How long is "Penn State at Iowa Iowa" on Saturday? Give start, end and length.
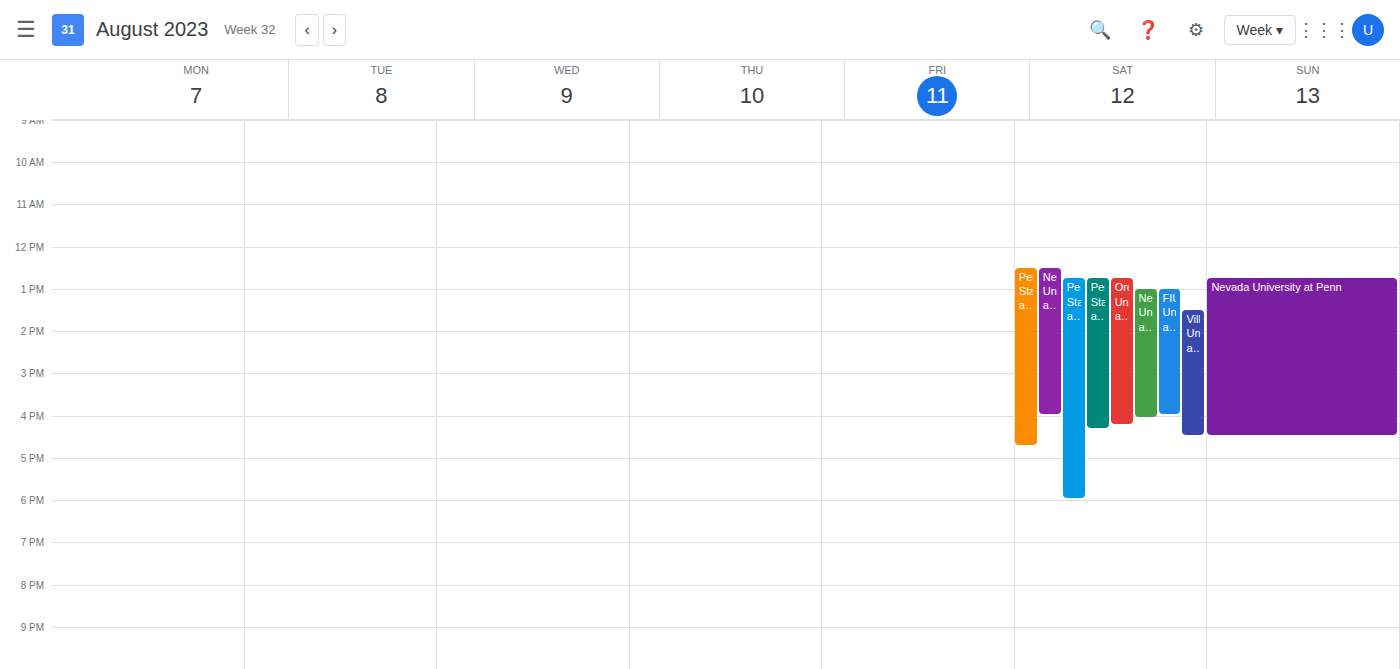
12:30 PM to 4:45 PM, 4 hours 15 minutes